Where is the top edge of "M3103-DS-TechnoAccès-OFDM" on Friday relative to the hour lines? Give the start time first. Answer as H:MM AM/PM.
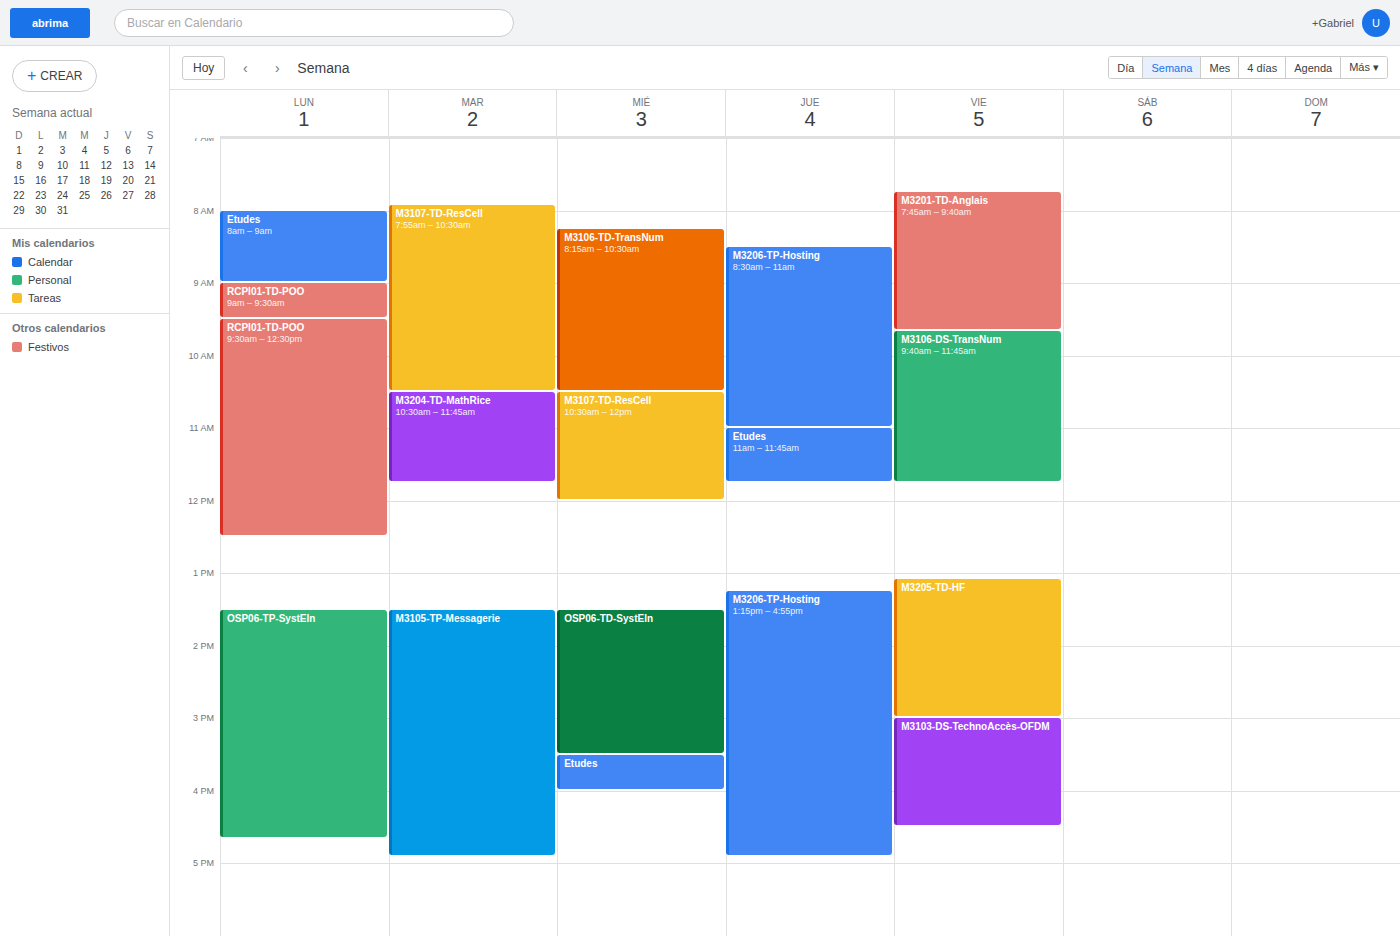
3:00 PM -- exactly on the 3 PM line.